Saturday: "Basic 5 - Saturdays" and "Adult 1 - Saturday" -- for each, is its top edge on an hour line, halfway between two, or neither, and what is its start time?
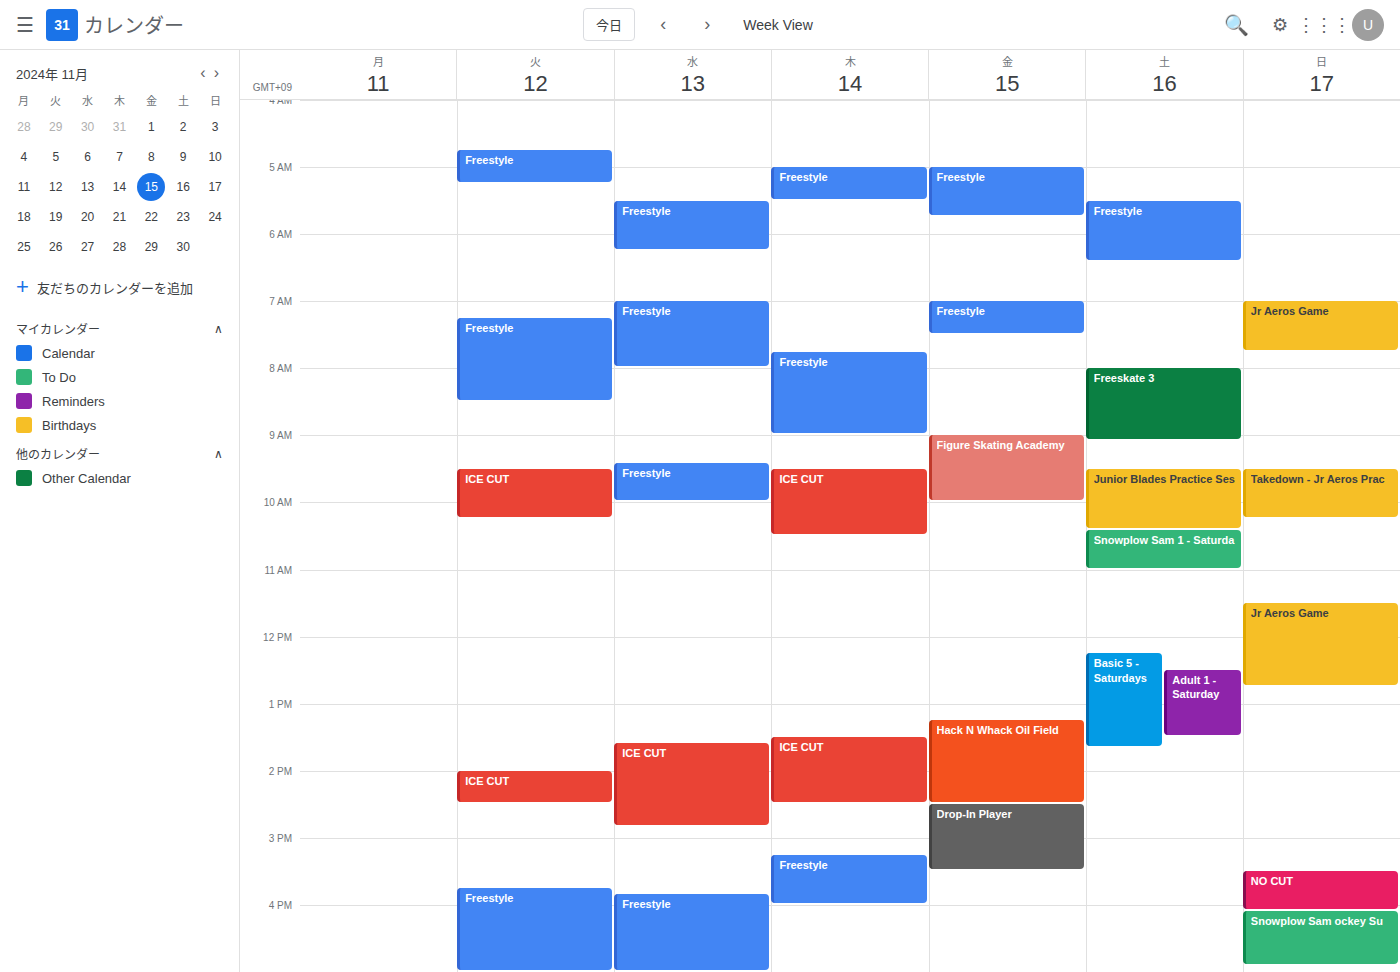
"Basic 5 - Saturdays": 12:15, neither: a quarter of the way from the 12:00 line to the 13:00 line. "Adult 1 - Saturday": 12:30, halfway between the 12:00 and 13:00 lines.